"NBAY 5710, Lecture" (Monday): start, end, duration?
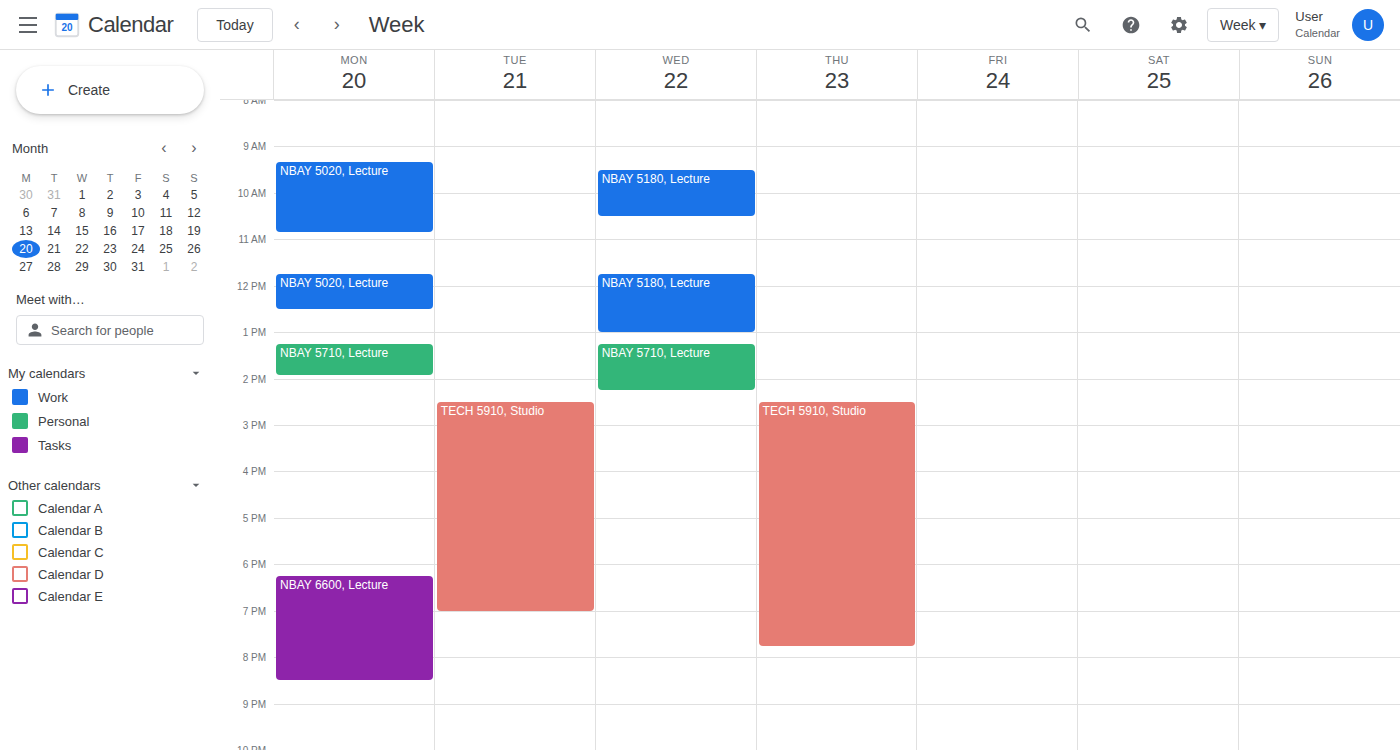
1:15 PM to 1:55 PM, 40 minutes